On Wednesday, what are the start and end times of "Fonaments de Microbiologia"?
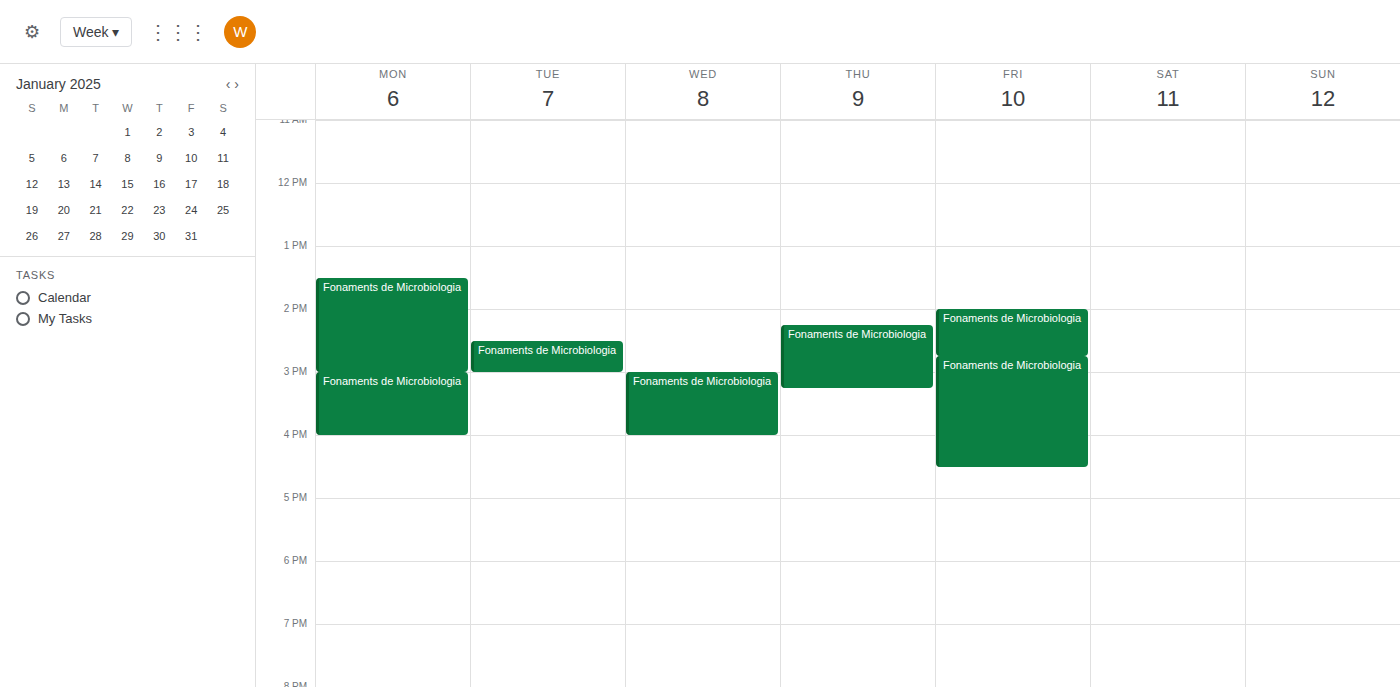
3:00 PM to 4:00 PM